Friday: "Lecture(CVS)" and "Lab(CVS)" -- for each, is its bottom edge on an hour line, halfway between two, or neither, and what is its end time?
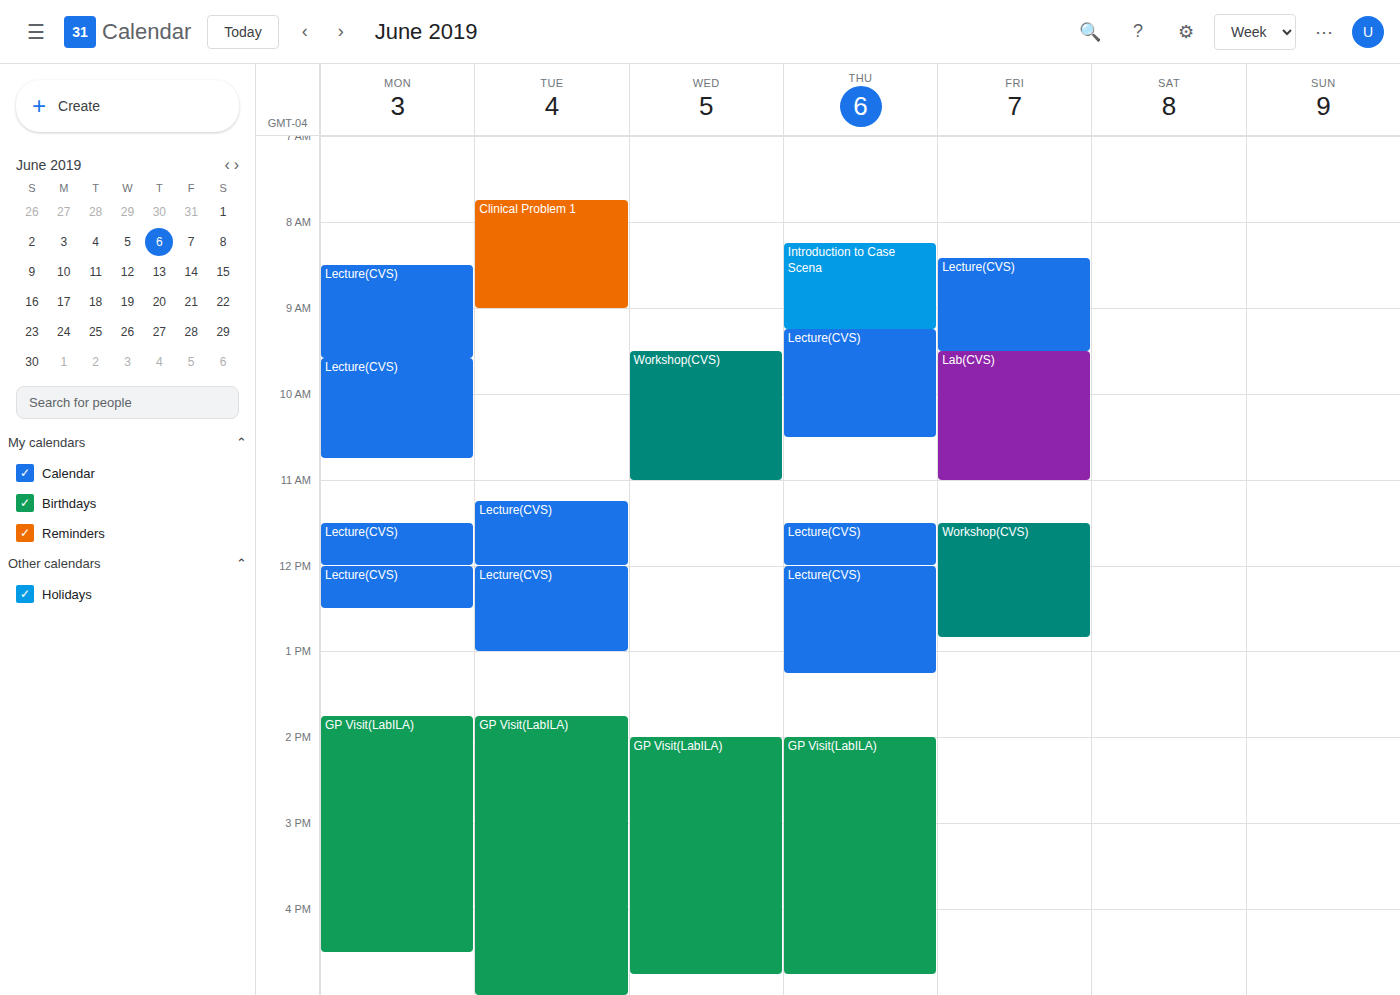
"Lecture(CVS)": 9:30 AM, halfway between the 9 AM and 10 AM lines. "Lab(CVS)": 11:00 AM, exactly on the 11 AM line.